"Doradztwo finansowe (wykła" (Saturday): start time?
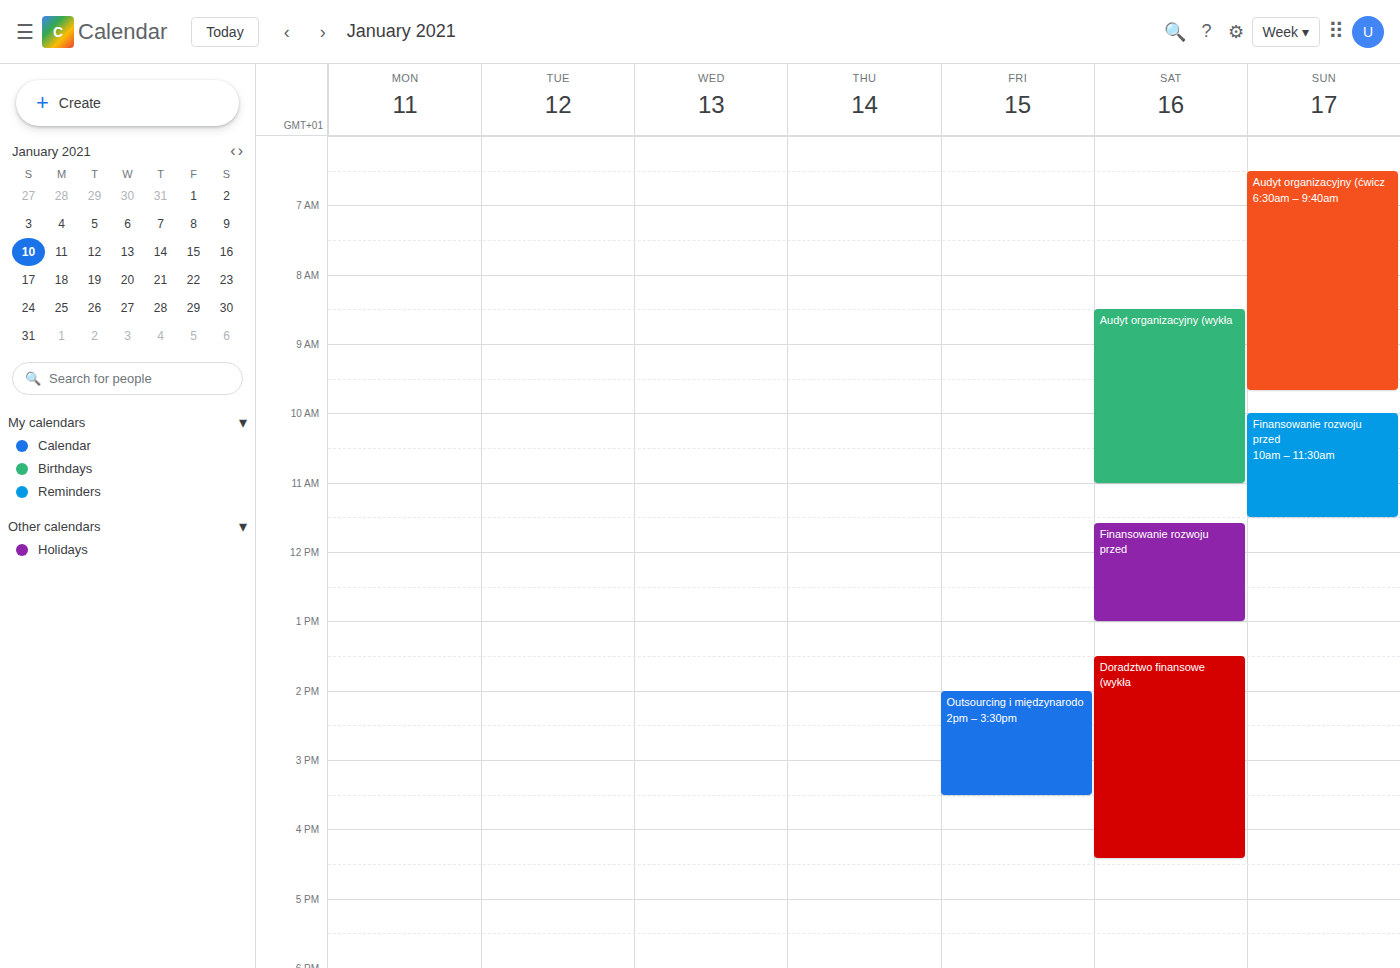
1:30 PM